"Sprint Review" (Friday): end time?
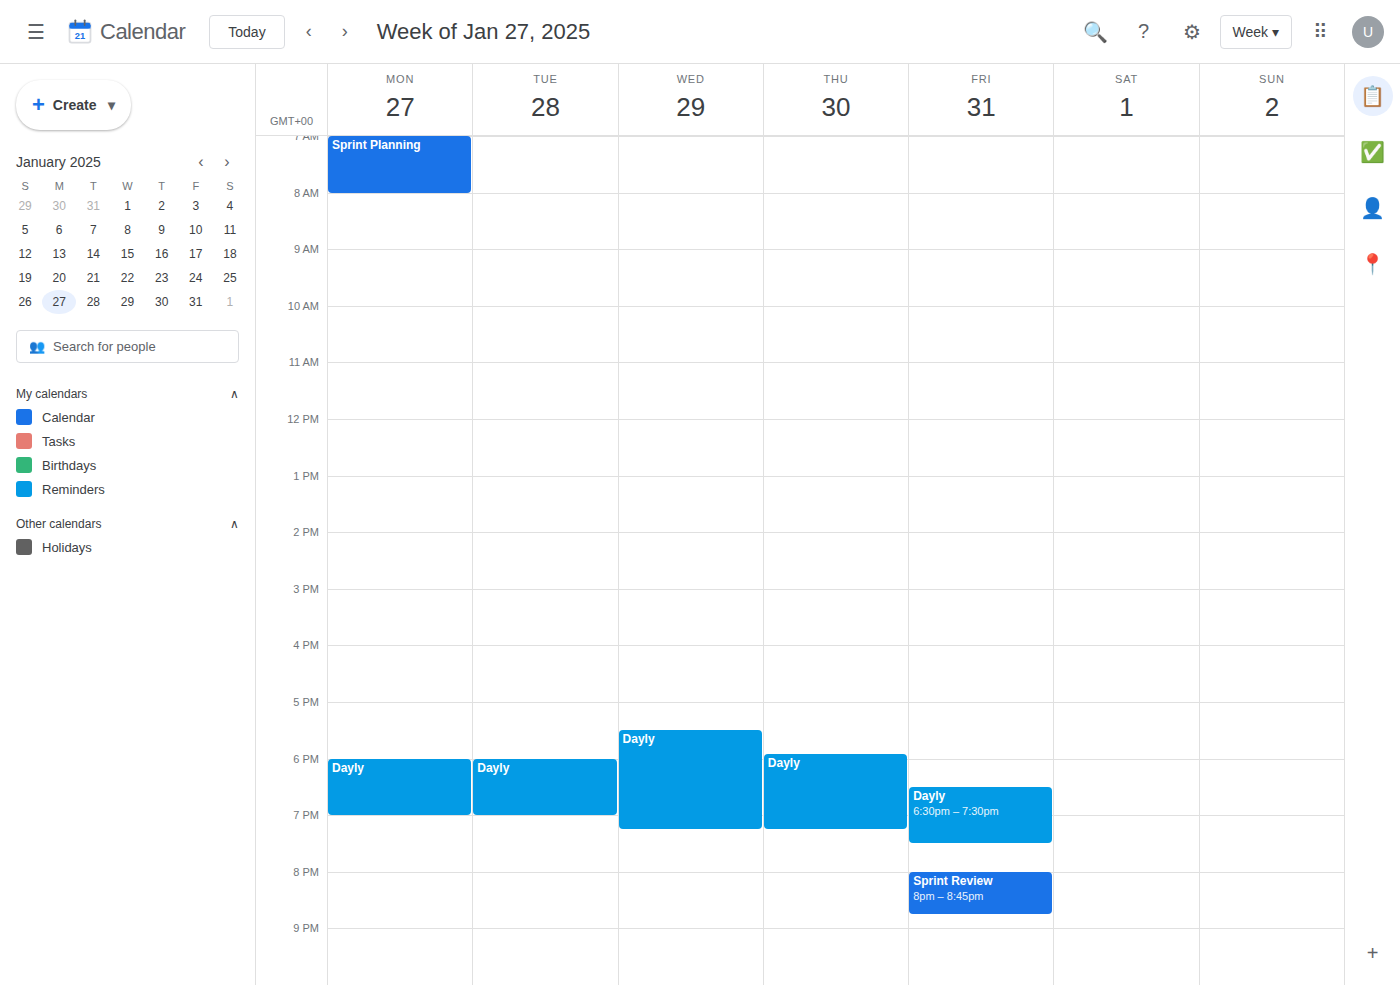
8:45 PM